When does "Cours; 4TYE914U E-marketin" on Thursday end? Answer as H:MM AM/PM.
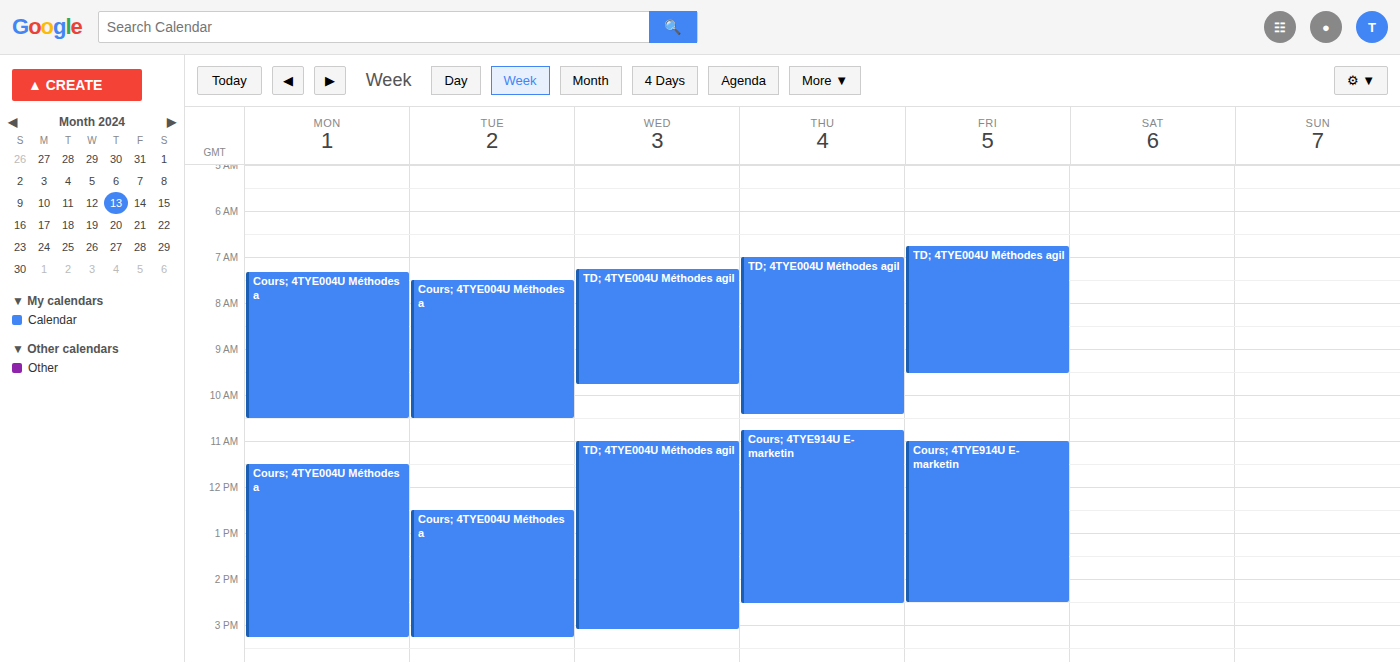
2:30 PM